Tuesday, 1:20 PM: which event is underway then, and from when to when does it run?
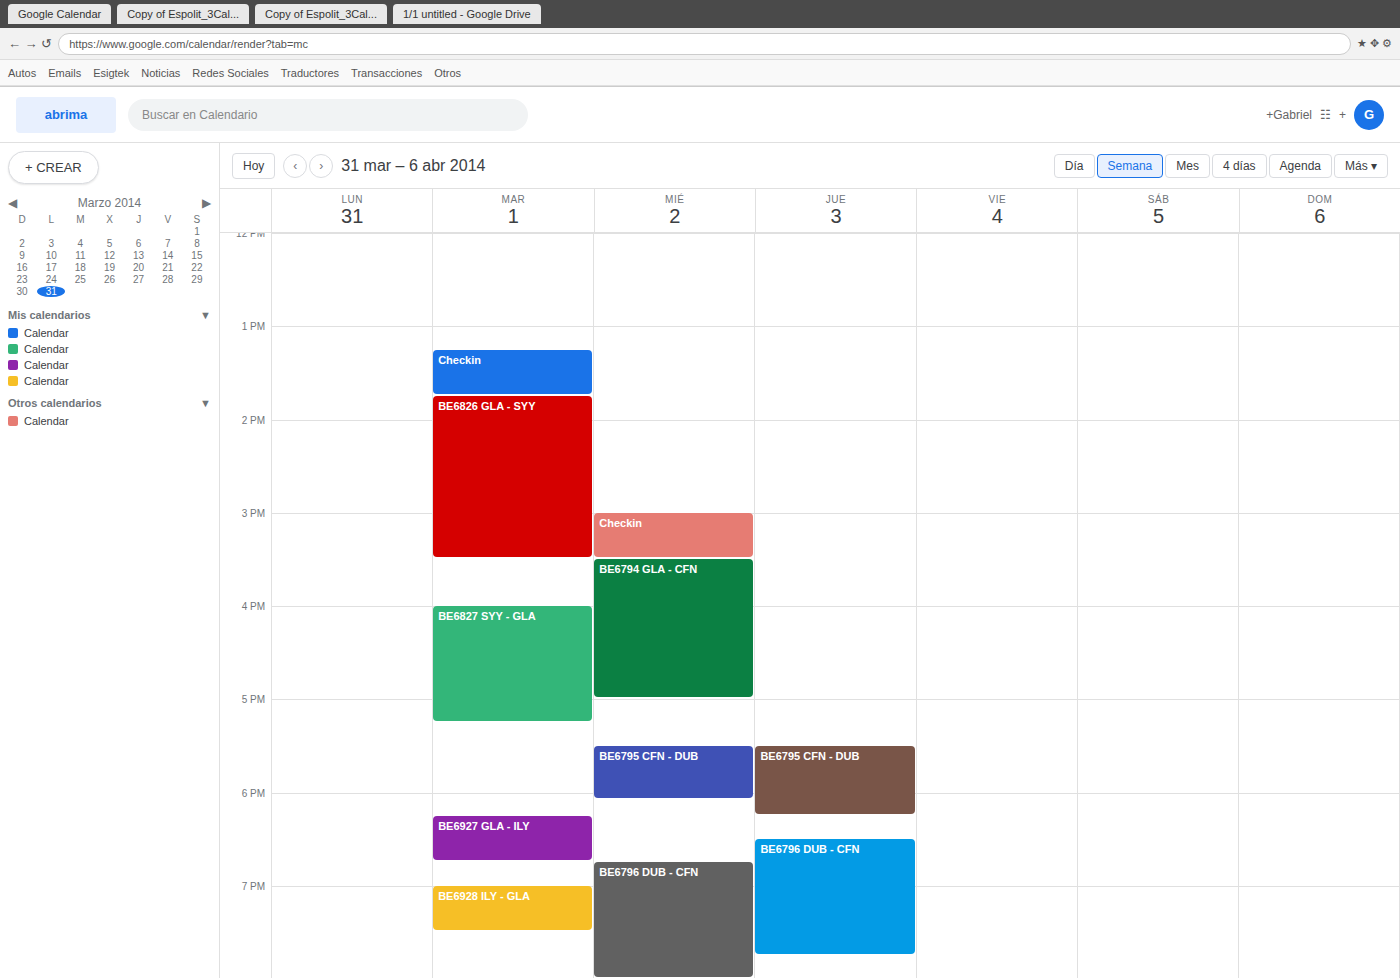
"Checkin", 1:15 PM to 1:45 PM